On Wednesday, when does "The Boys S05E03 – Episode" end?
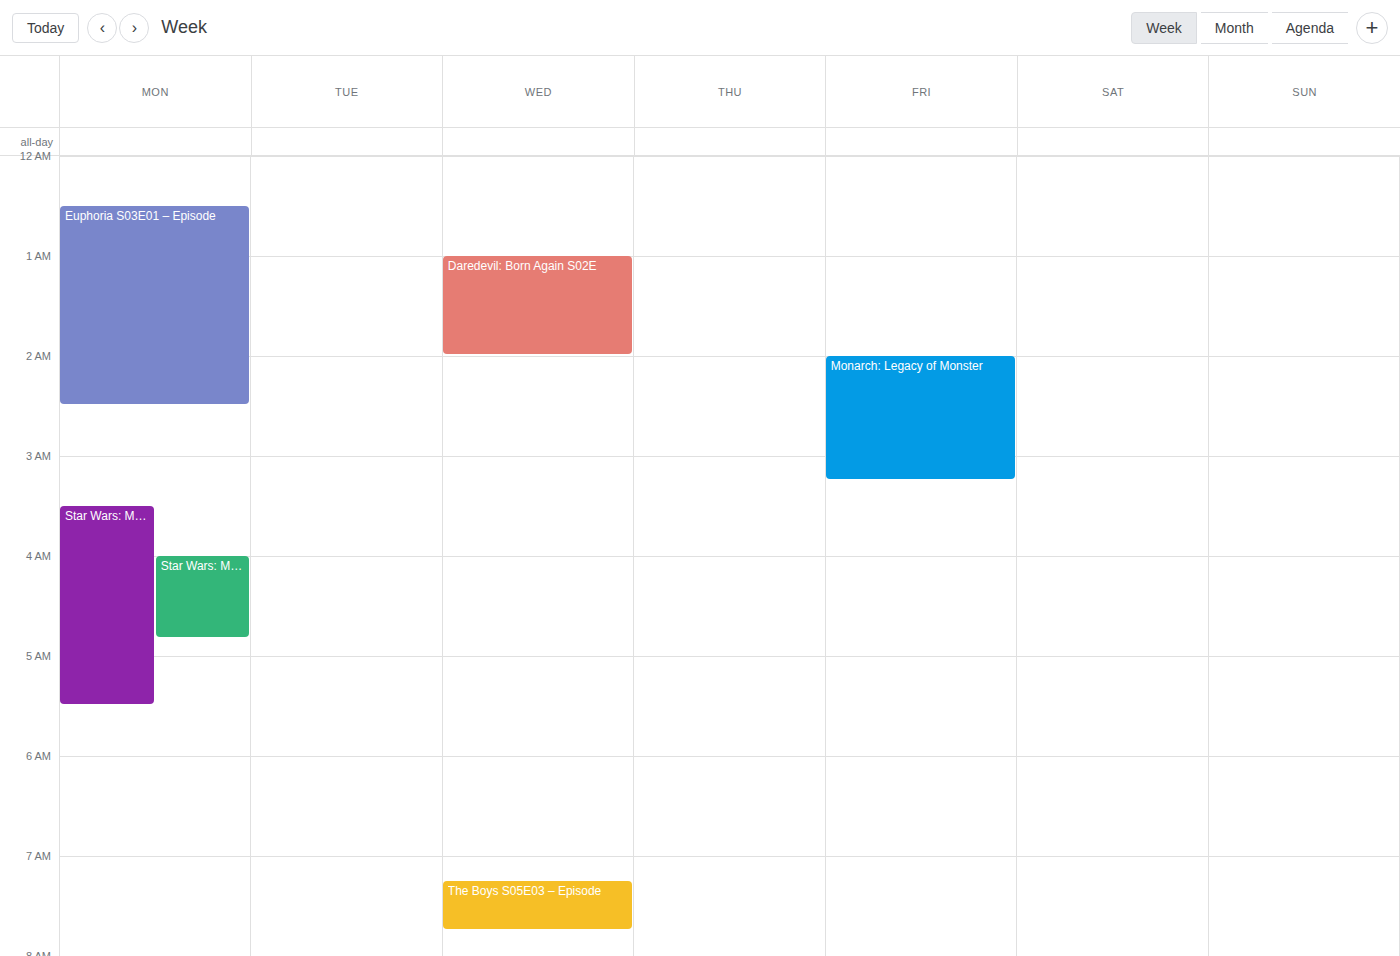
7:45 AM